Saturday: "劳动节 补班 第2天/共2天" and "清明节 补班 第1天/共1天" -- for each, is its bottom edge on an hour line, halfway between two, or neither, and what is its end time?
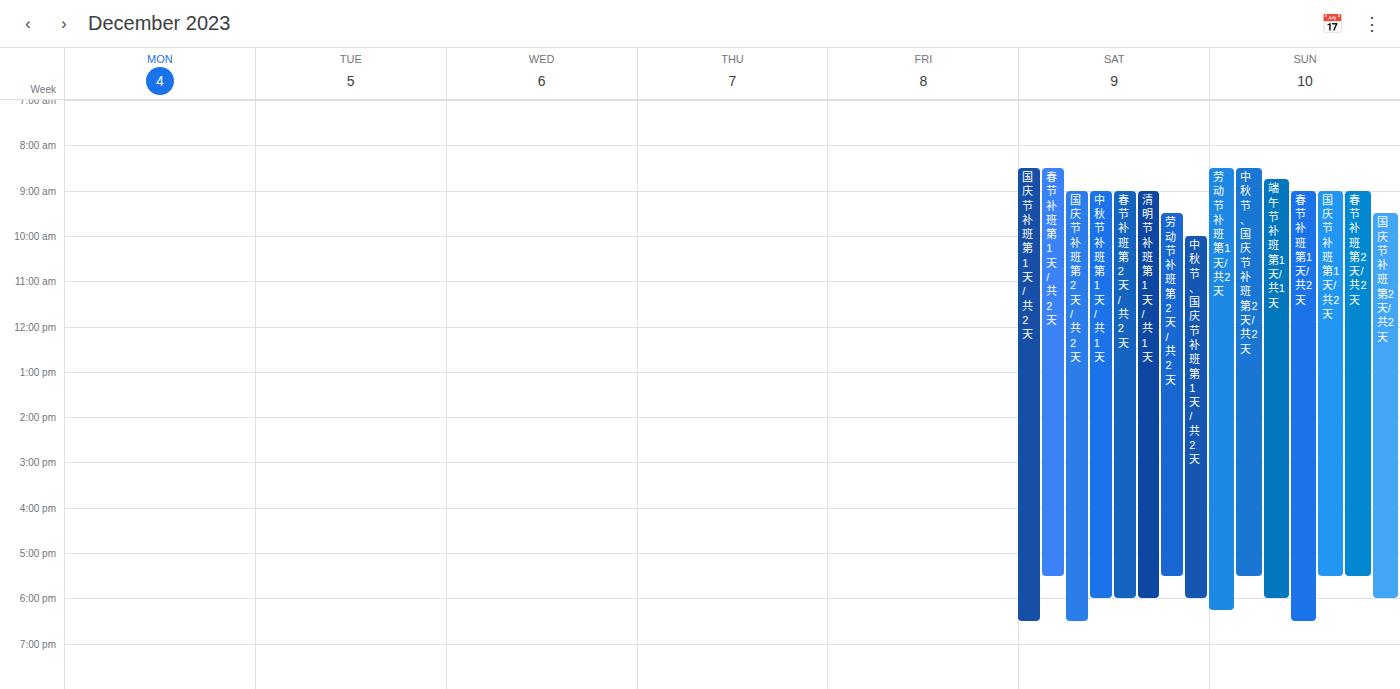
"劳动节 补班 第2天/共2天": 5:30 PM, halfway between the 5 PM and 6 PM lines. "清明节 补班 第1天/共1天": 6:00 PM, exactly on the 6 PM line.